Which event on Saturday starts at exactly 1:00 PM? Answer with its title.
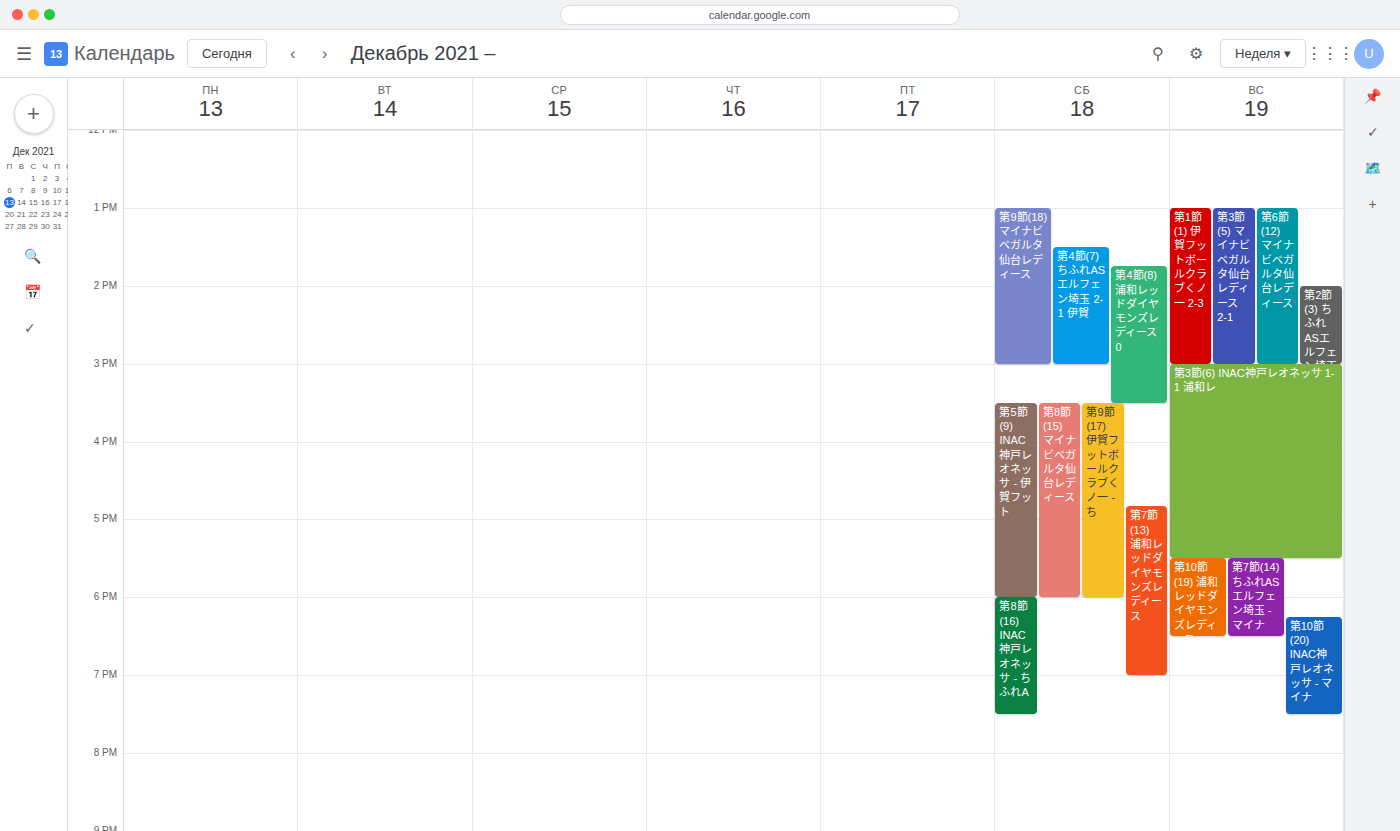
"第9節(18) マイナビベガルタ仙台レディース"